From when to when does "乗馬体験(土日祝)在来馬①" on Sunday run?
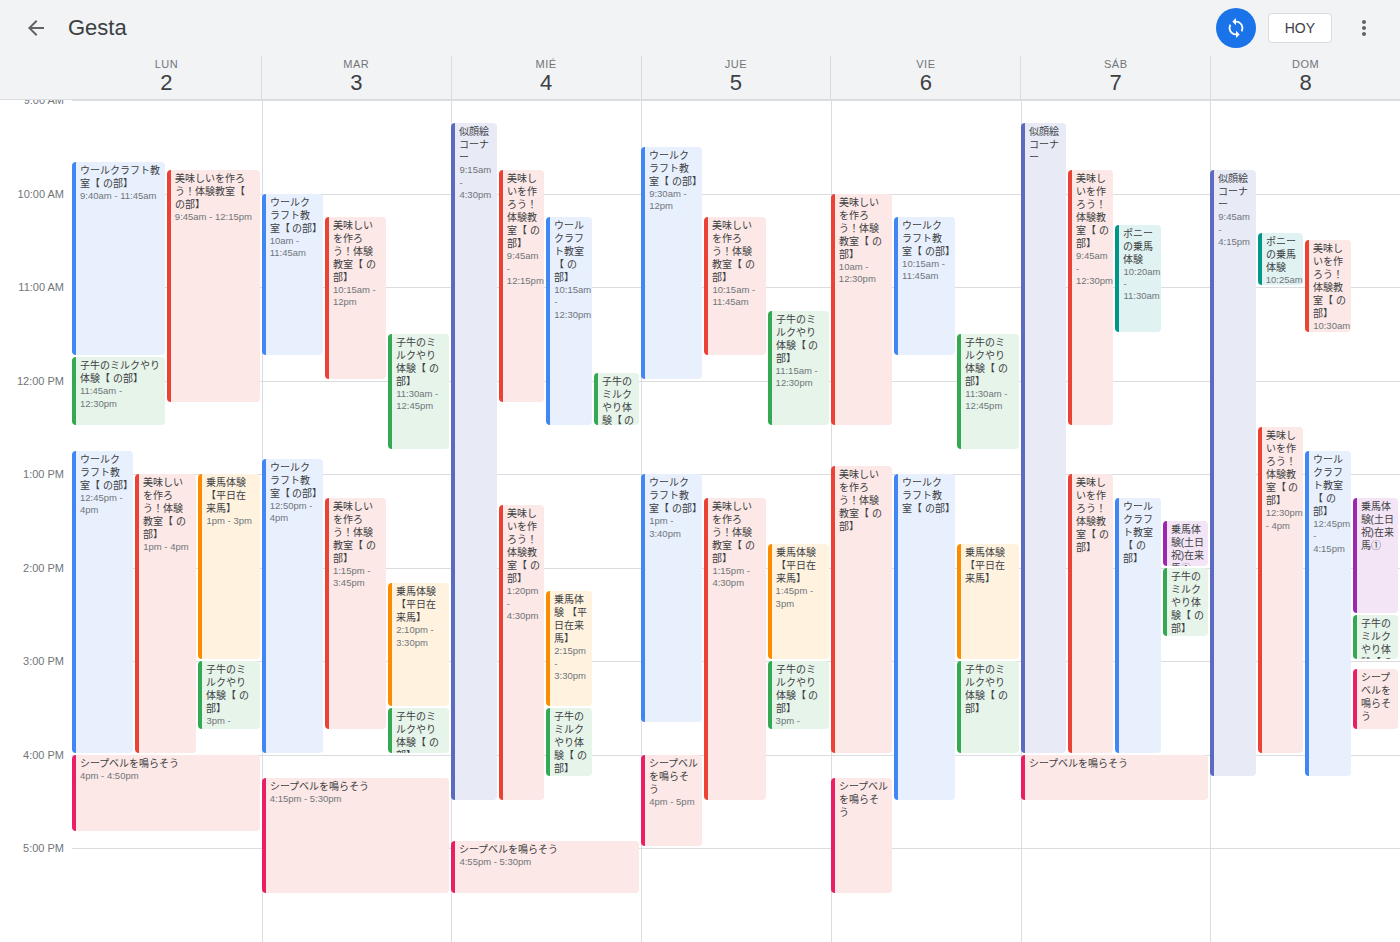
1:15 PM to 2:30 PM